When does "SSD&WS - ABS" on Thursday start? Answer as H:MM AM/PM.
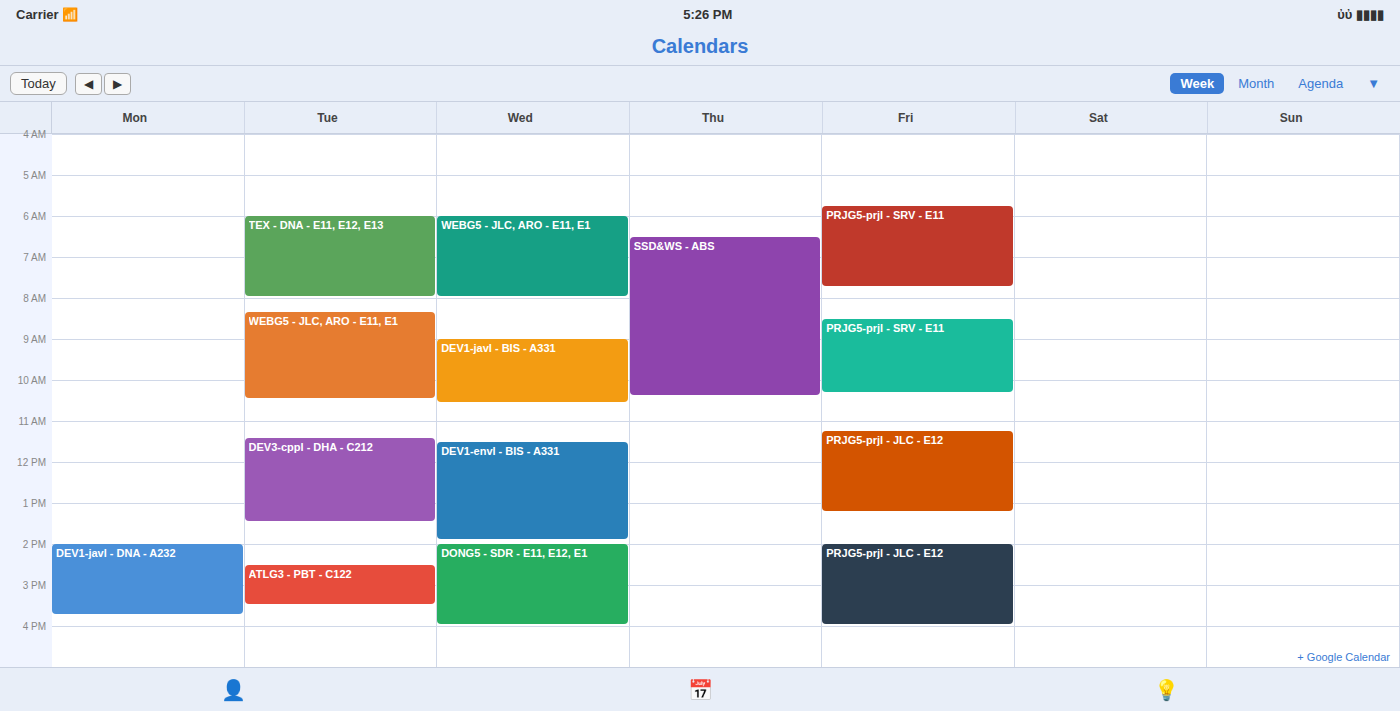
6:30 AM